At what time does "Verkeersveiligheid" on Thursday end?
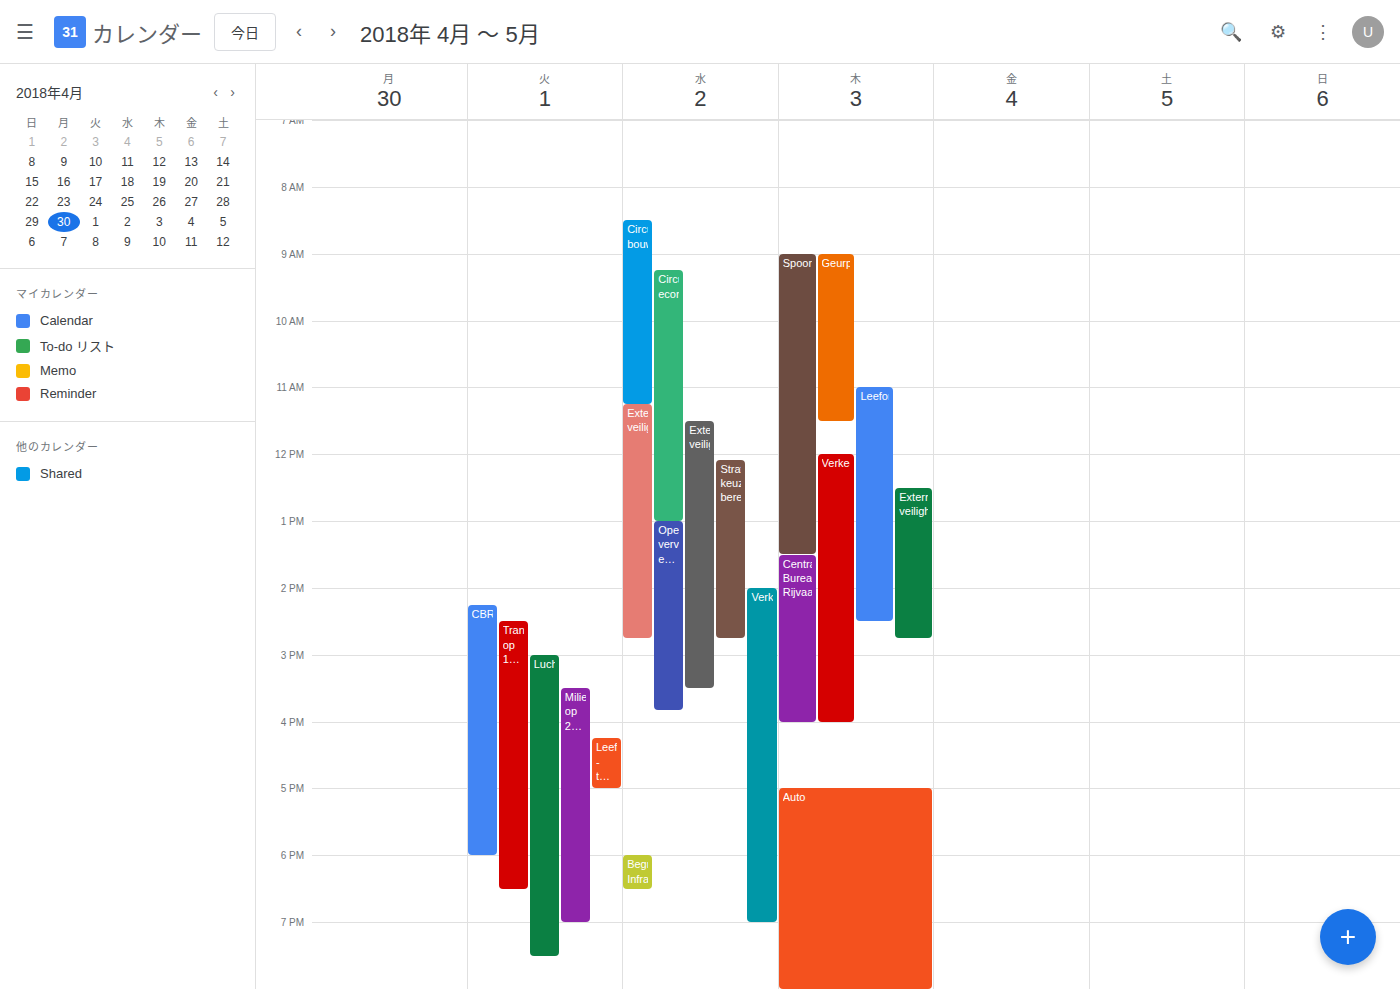
4:00 PM